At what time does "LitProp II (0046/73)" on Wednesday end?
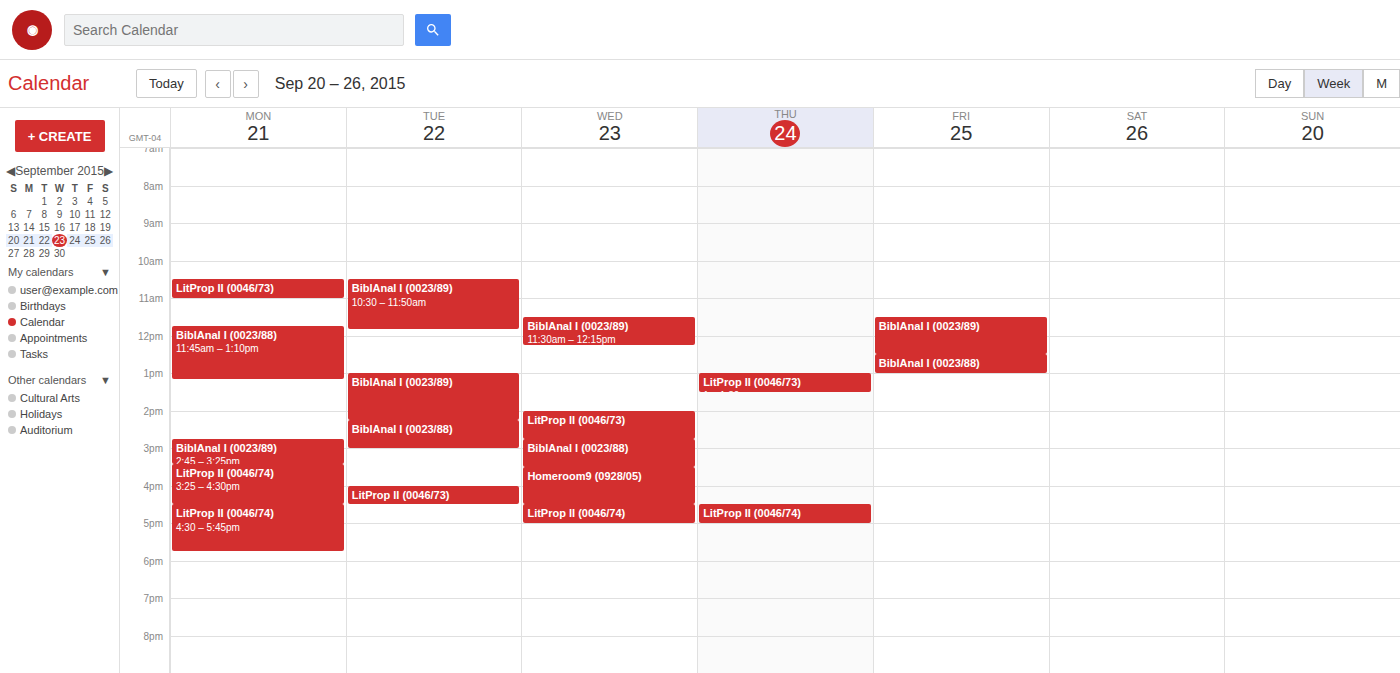
2:45 PM